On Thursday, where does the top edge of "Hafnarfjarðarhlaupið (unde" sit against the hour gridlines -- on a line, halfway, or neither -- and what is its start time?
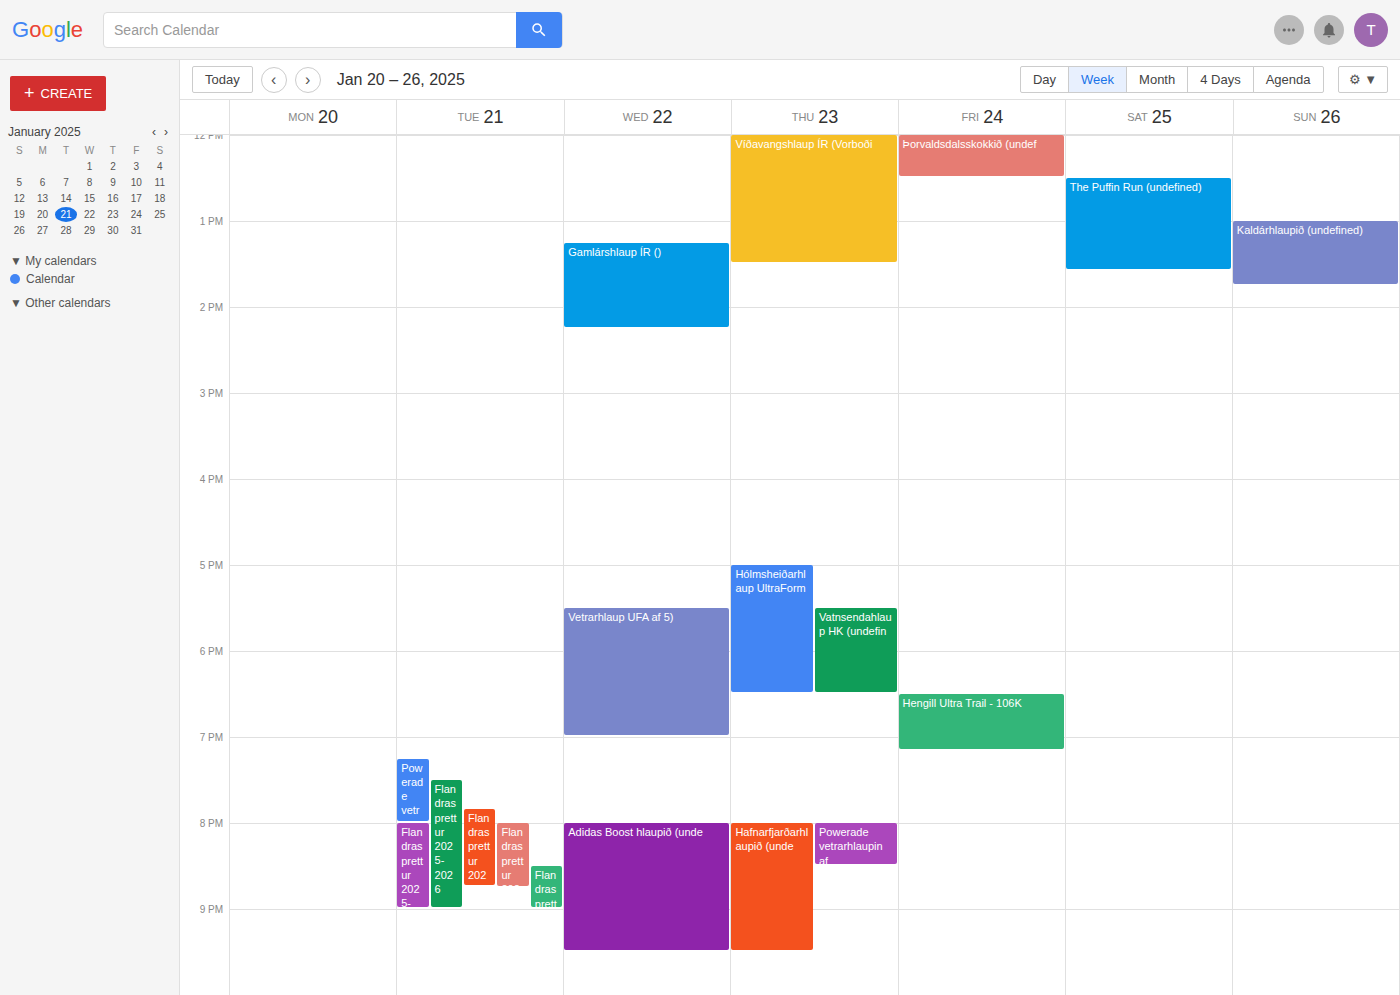
8:00 PM -- exactly on the 8 PM line.